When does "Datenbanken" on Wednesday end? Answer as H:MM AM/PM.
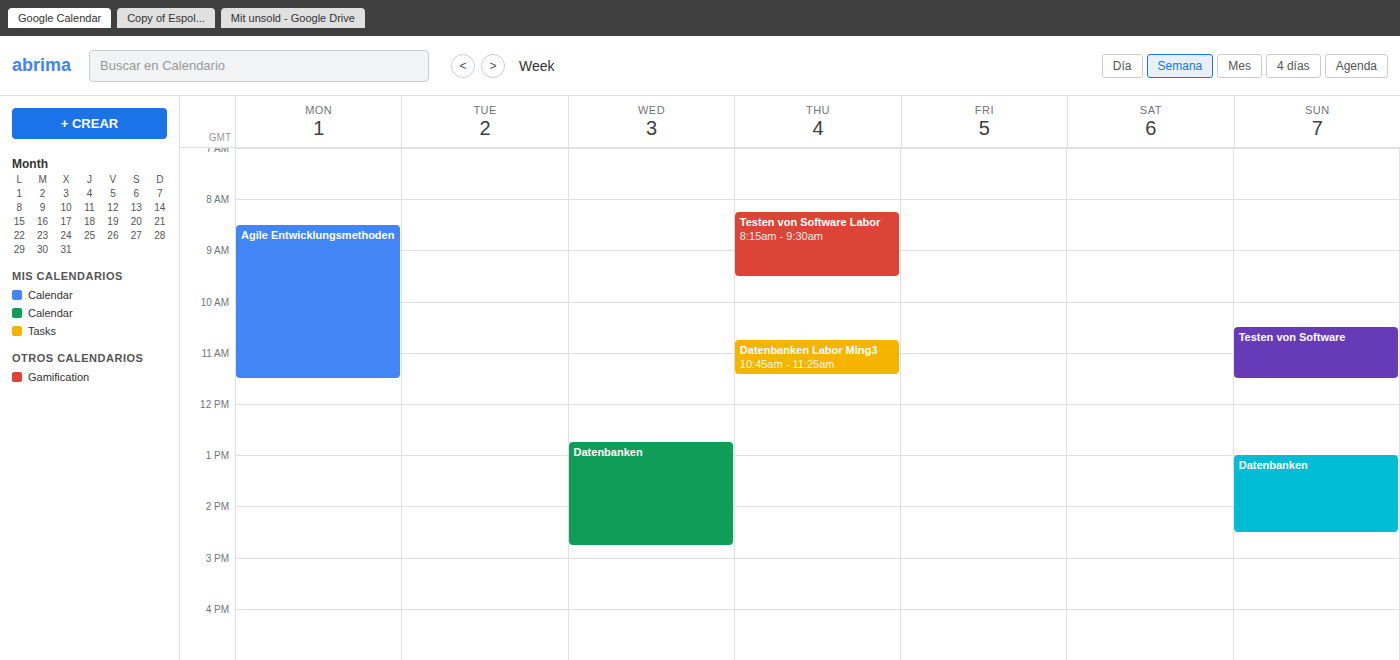
2:45 PM